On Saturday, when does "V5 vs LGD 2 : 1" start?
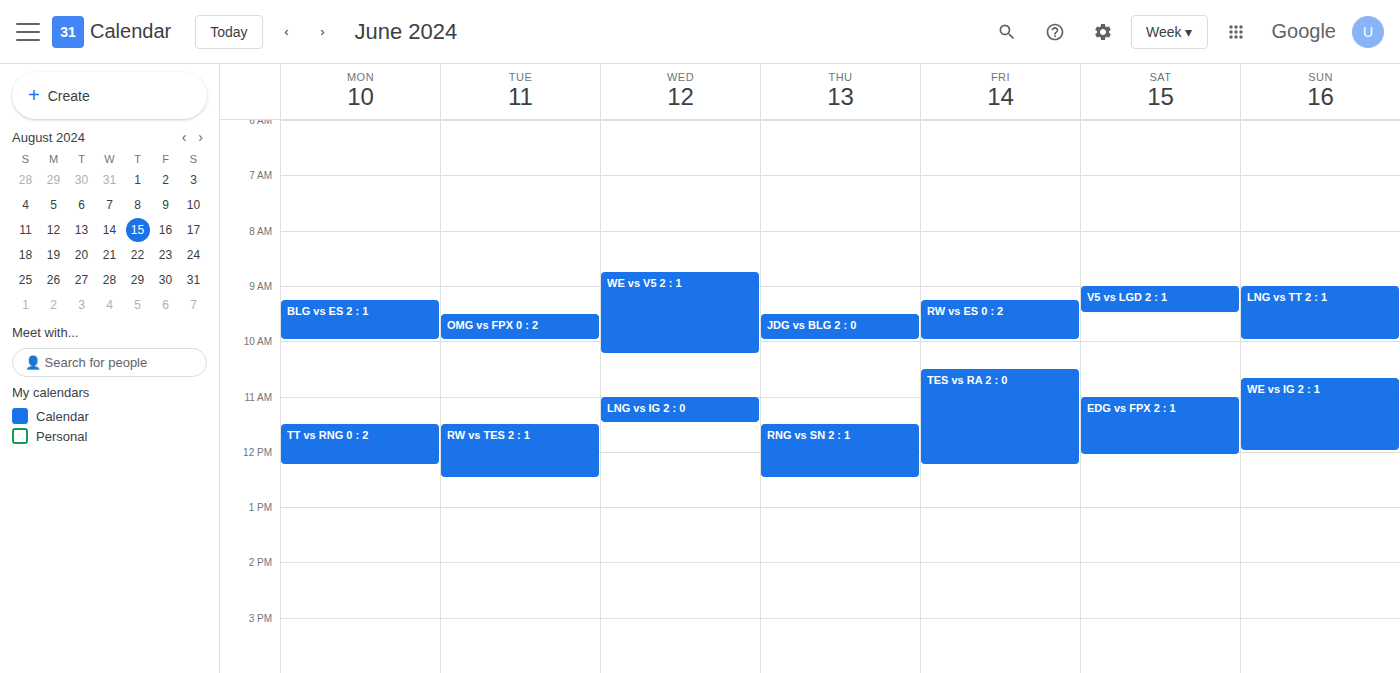
9:00 AM